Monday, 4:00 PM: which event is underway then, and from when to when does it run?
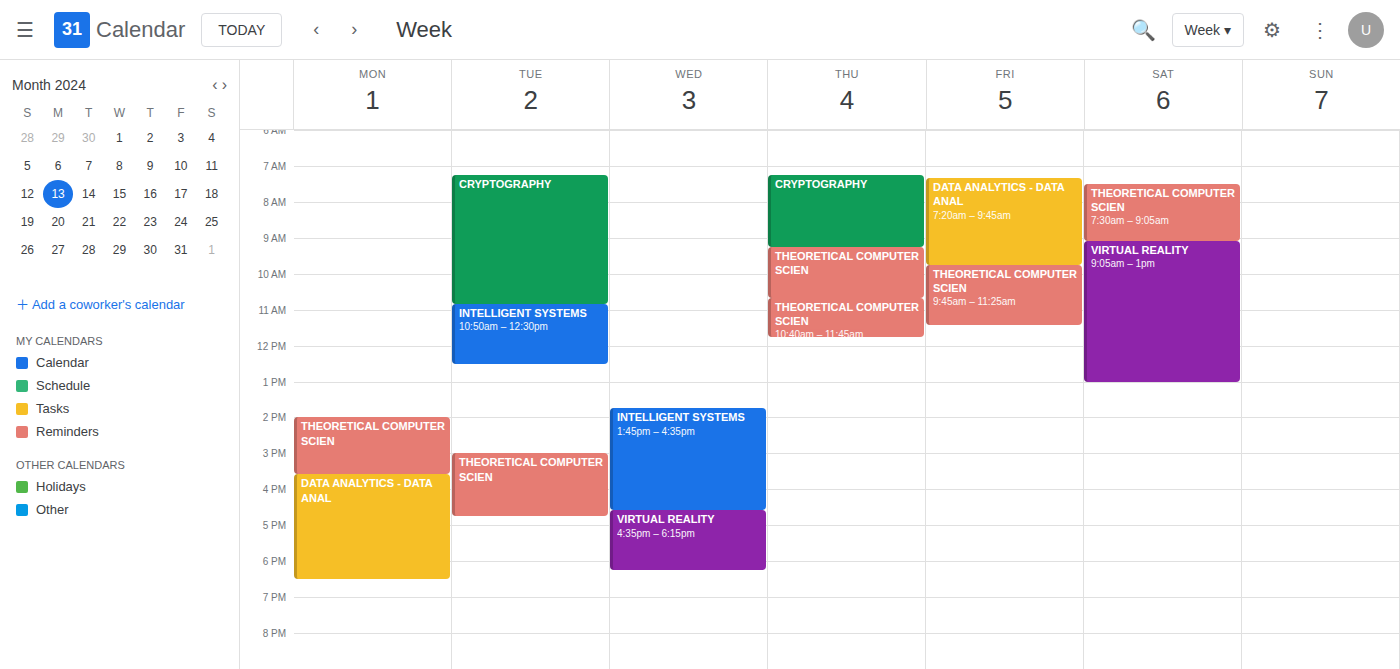
"DATA ANALYTICS - DATA ANAL", 3:35 PM to 6:30 PM